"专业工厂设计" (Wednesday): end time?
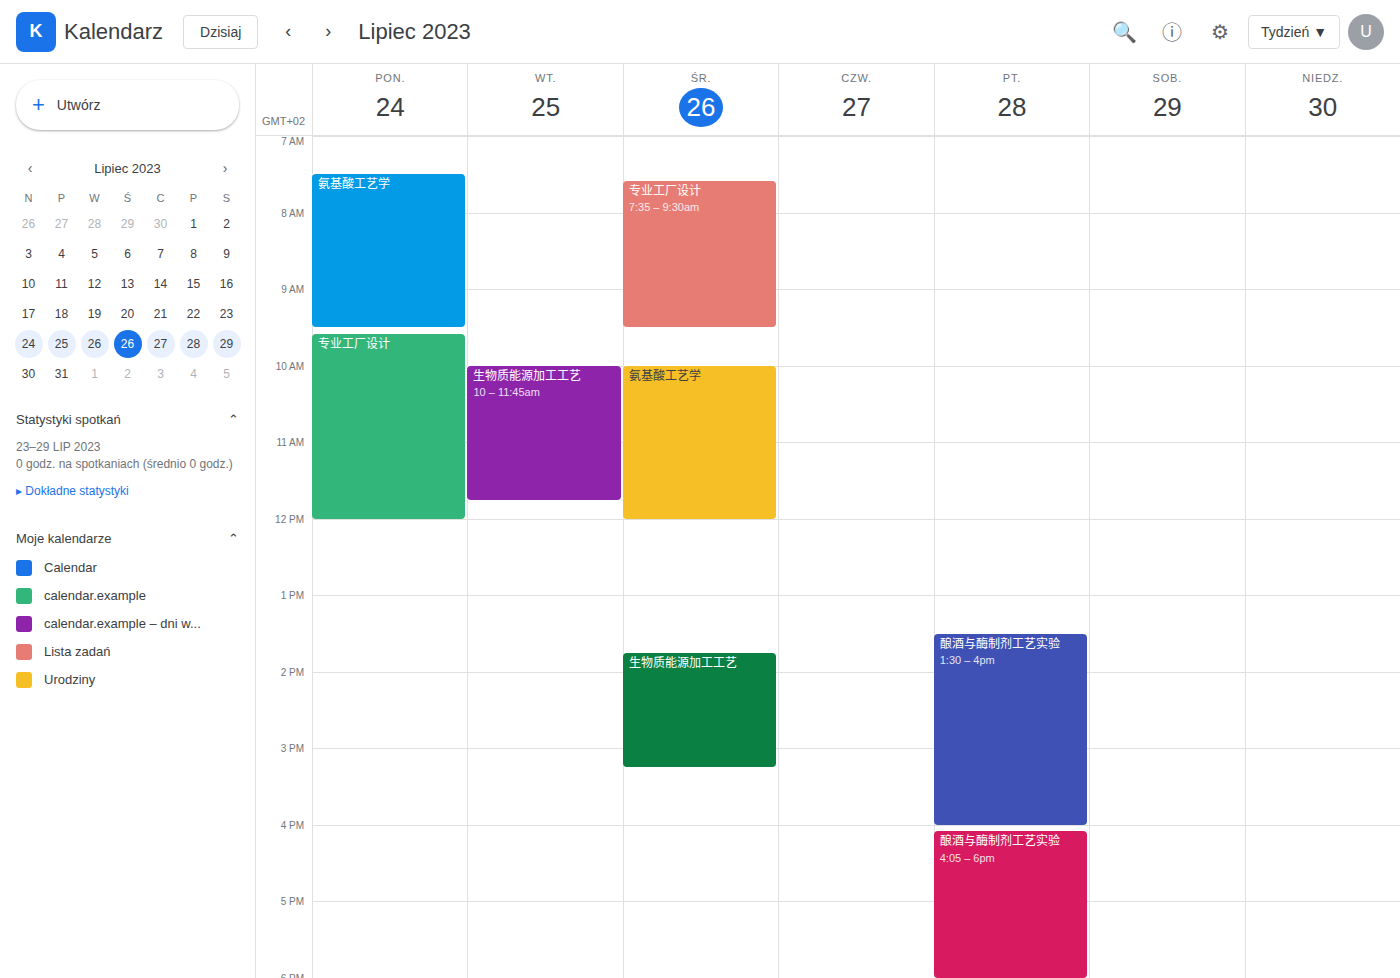
9:30 AM